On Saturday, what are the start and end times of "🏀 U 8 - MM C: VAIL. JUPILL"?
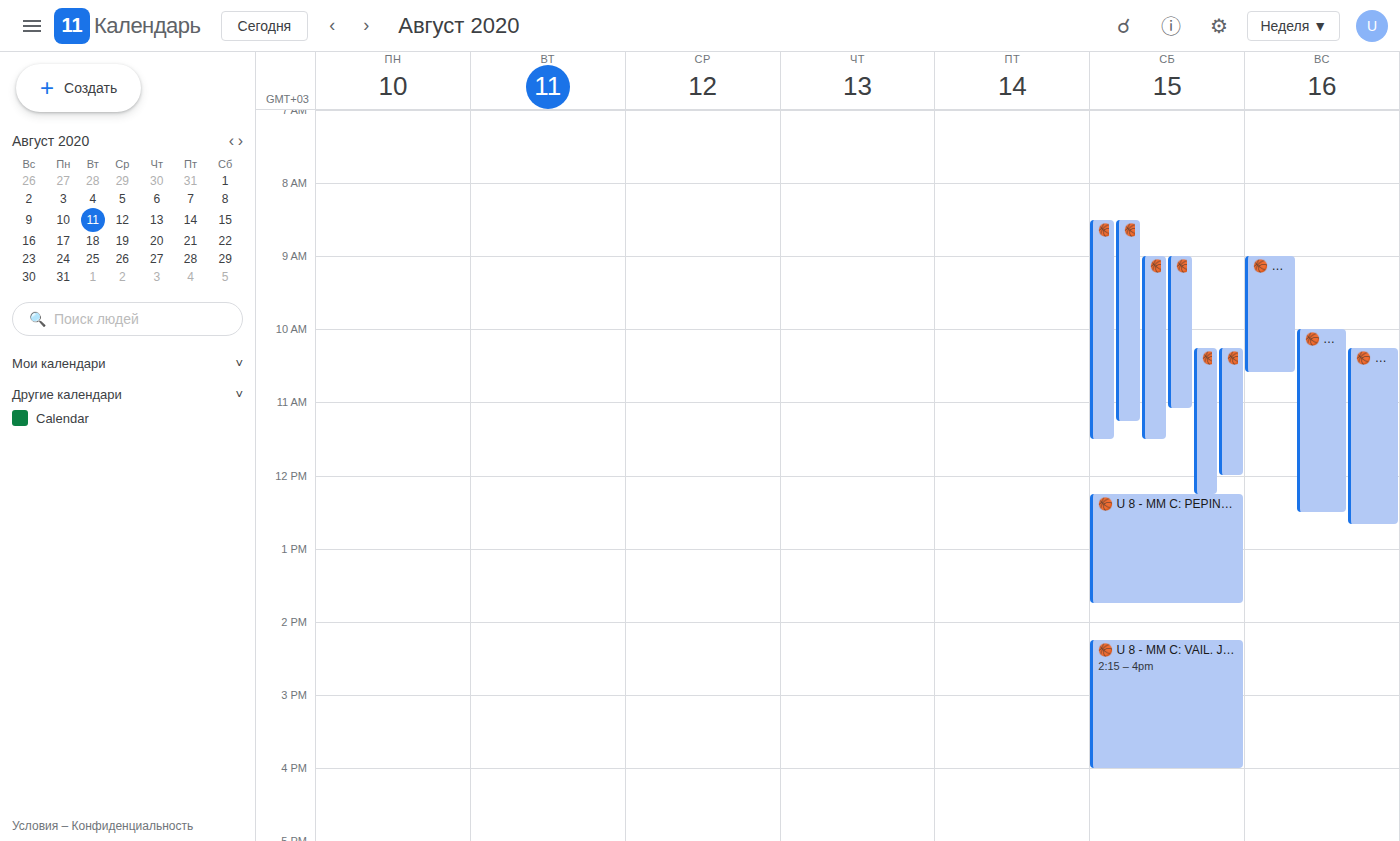
2:15 PM to 4:00 PM